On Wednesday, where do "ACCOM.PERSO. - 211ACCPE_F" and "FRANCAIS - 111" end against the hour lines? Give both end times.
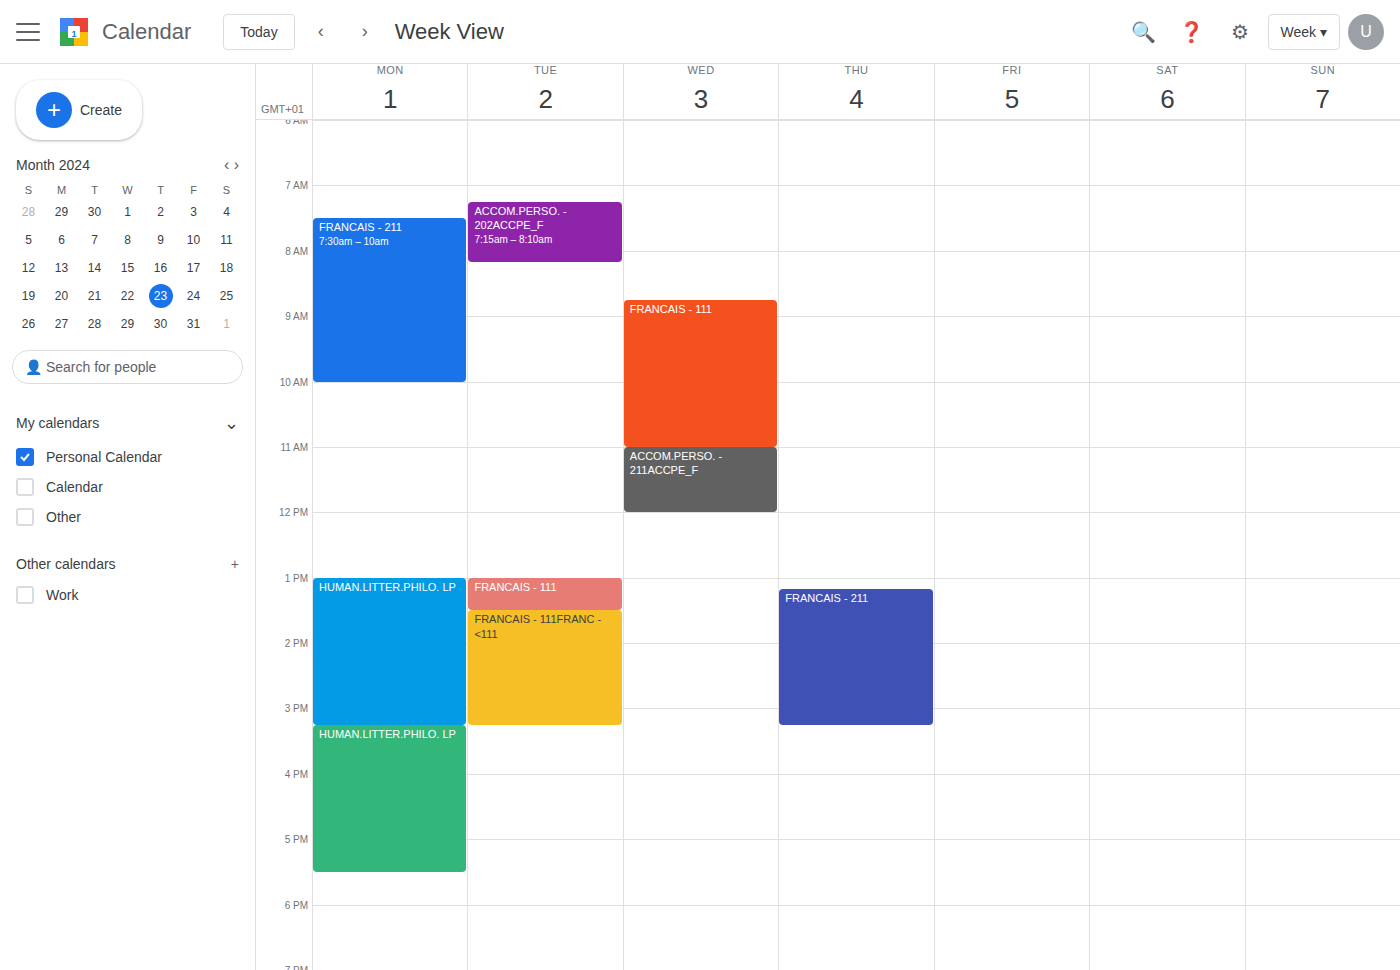
"ACCOM.PERSO. - 211ACCPE_F": 12:00 PM, exactly on the 12 PM line. "FRANCAIS - 111": 11:00 AM, exactly on the 11 AM line.